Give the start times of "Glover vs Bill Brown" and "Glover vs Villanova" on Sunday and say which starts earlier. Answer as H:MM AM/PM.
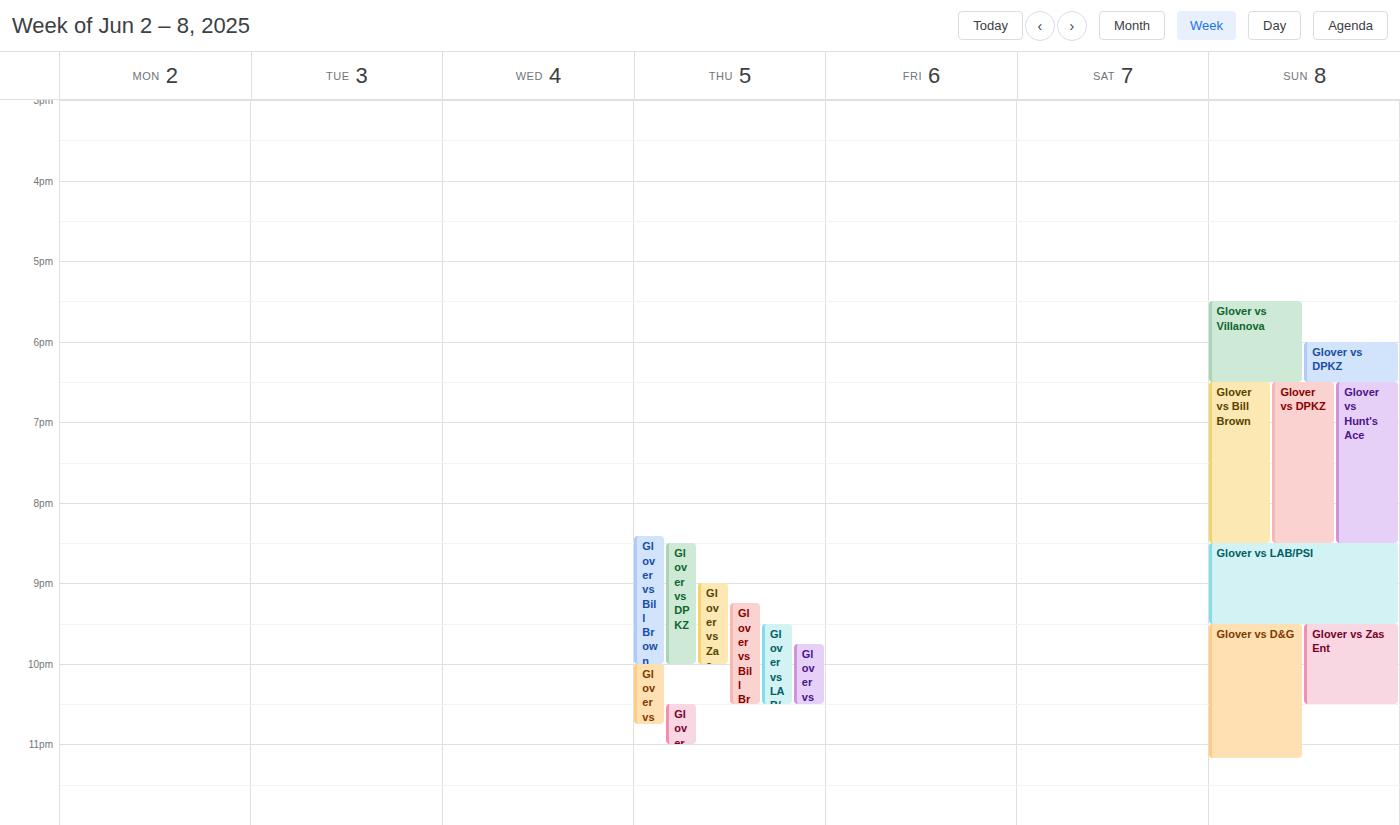
"Glover vs Villanova" 5:30 PM; "Glover vs Bill Brown" 6:30 PM.